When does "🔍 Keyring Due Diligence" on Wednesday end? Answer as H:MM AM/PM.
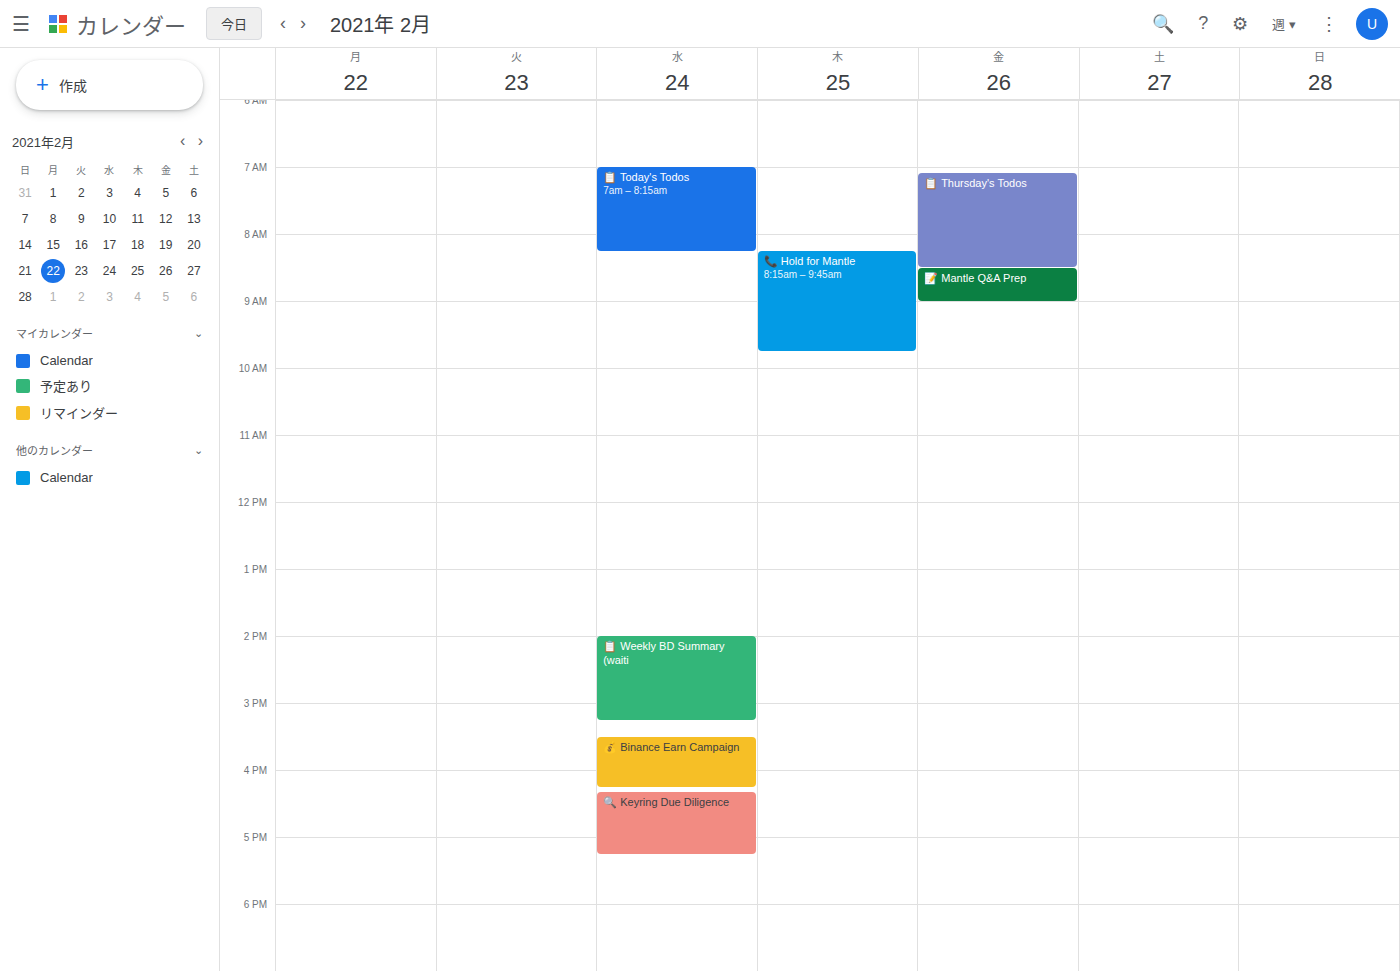
5:15 PM